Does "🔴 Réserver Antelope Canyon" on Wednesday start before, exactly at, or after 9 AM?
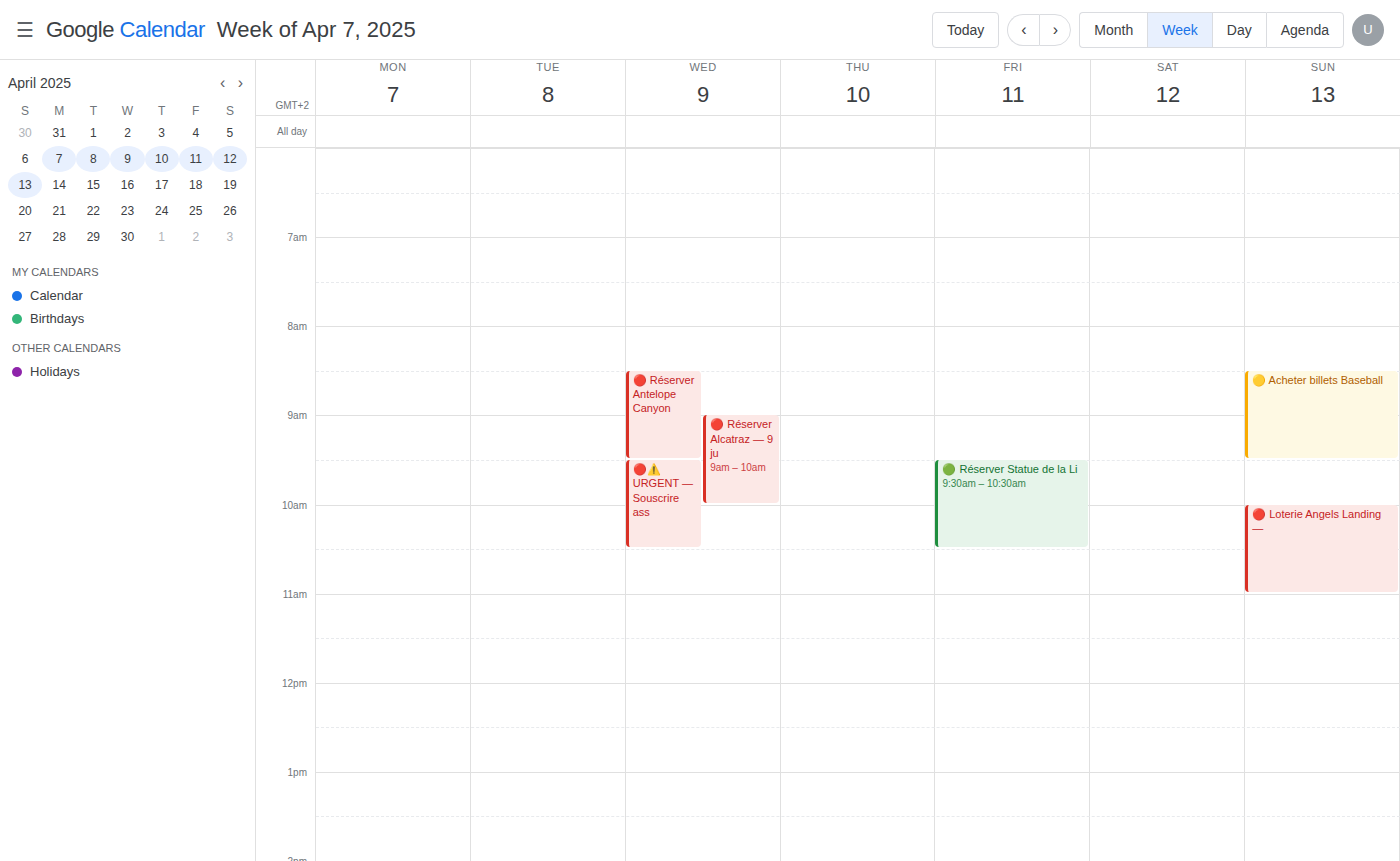
8:30 AM -- before 9 AM, 30 minutes above the 9 AM line.